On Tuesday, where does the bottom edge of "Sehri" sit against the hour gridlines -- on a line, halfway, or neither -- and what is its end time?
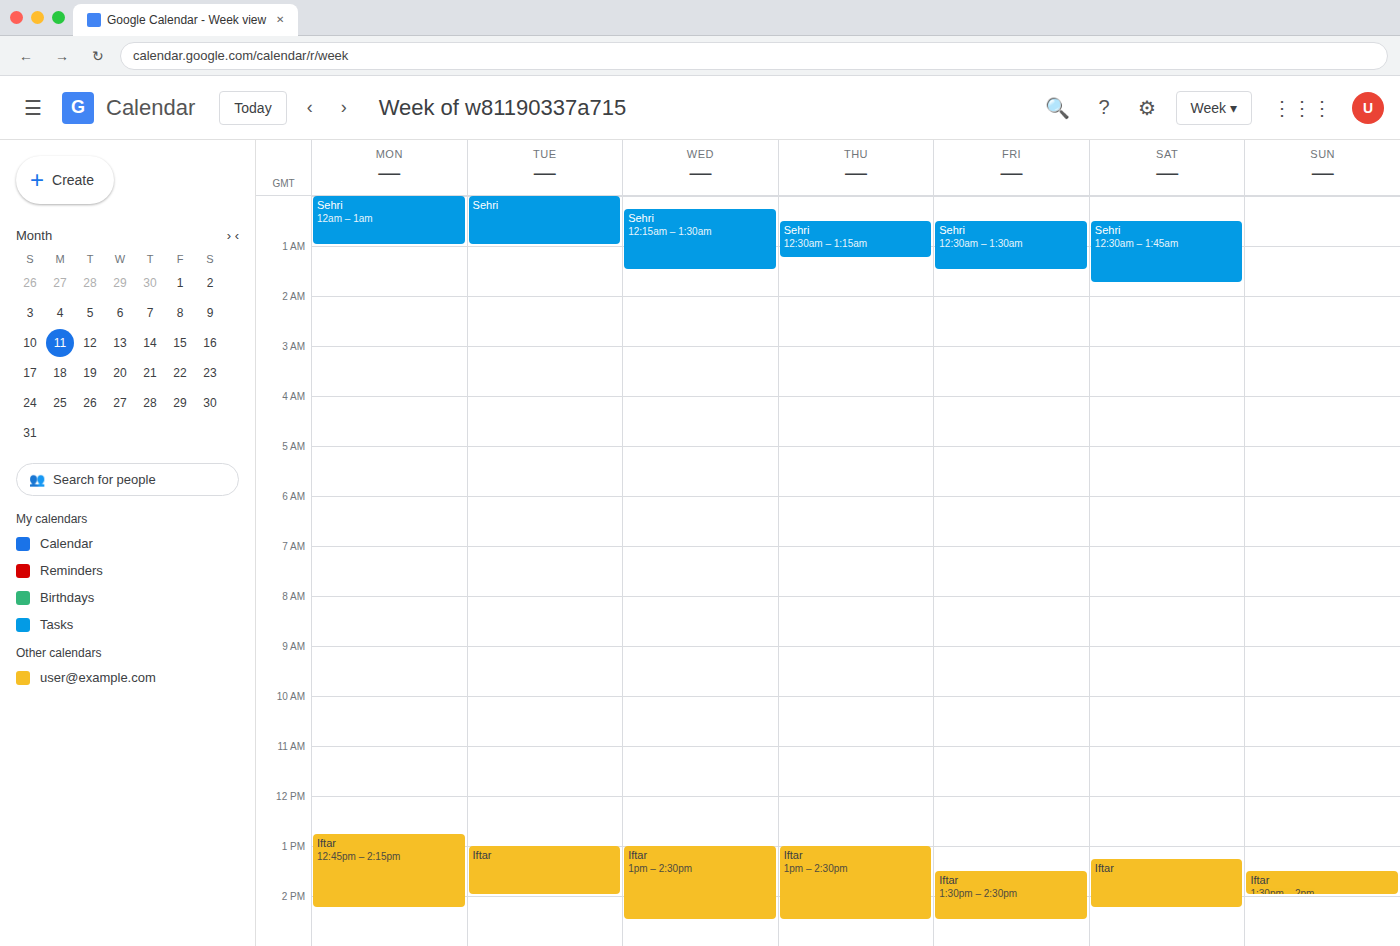
01:00 -- exactly on the 01:00 line.